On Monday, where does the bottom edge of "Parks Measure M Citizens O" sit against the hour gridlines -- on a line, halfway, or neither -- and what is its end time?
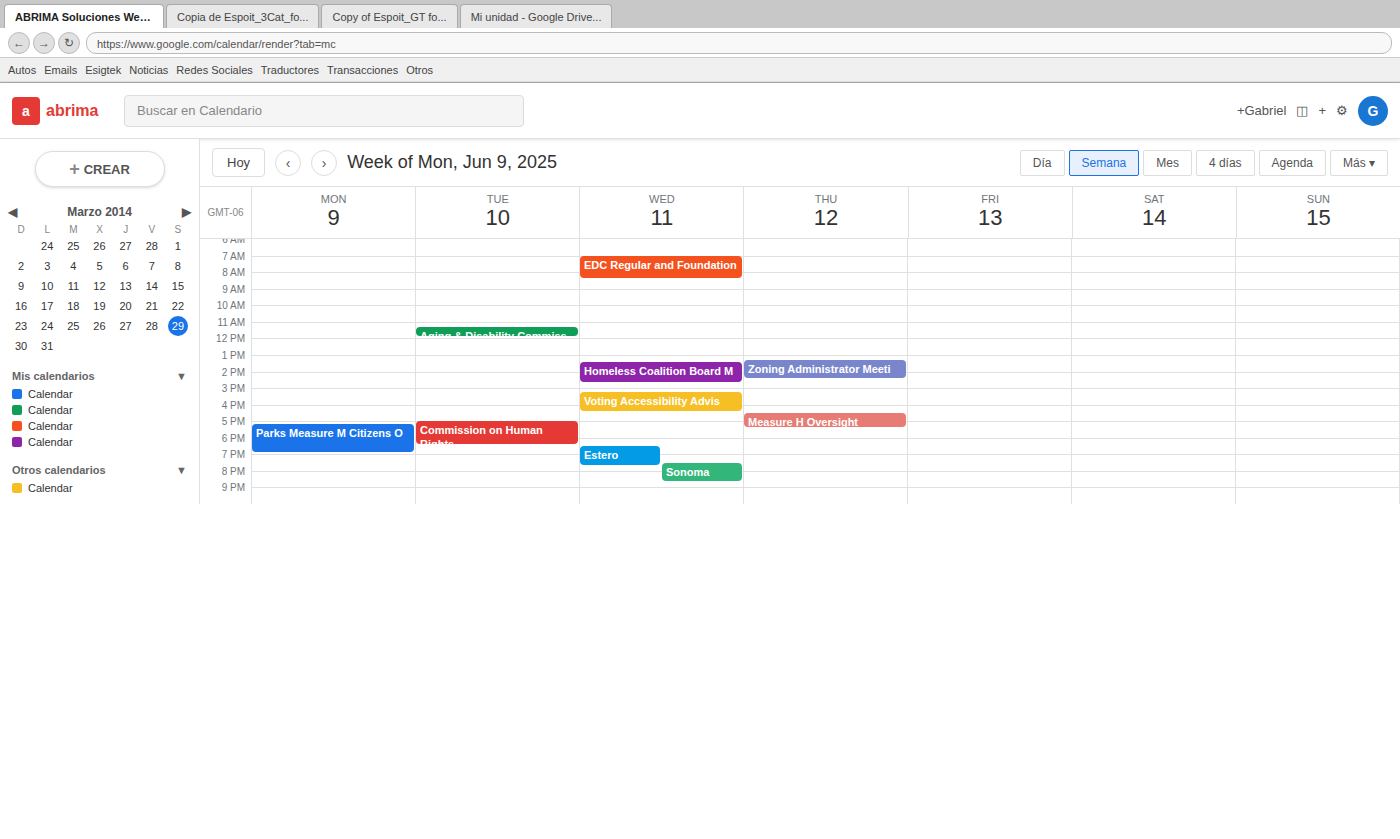
7:00 PM -- exactly on the 7 PM line.